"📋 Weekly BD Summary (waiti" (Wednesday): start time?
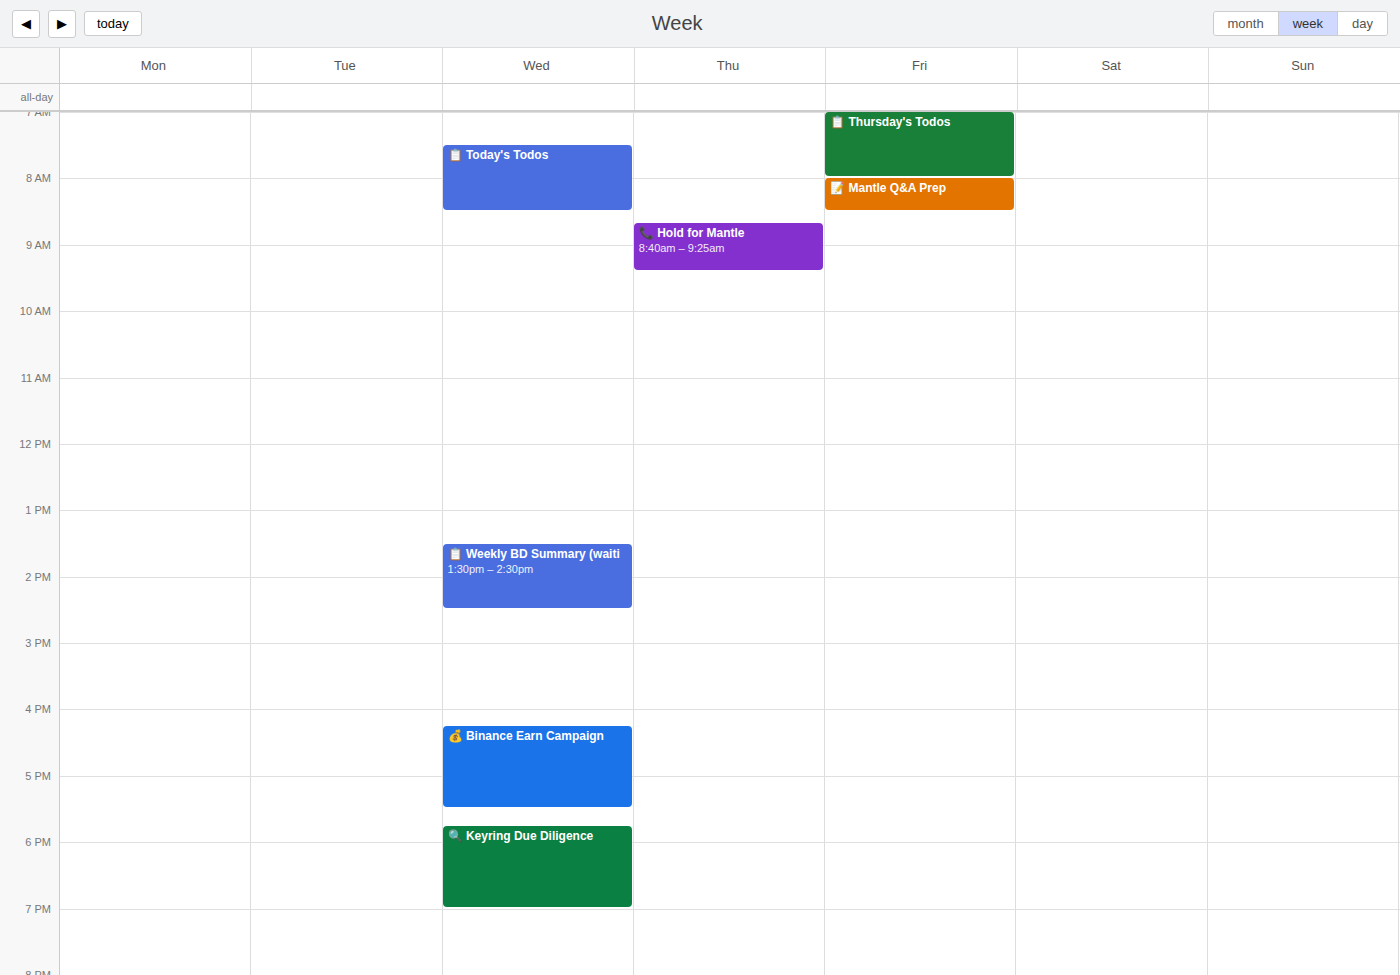
1:30 PM